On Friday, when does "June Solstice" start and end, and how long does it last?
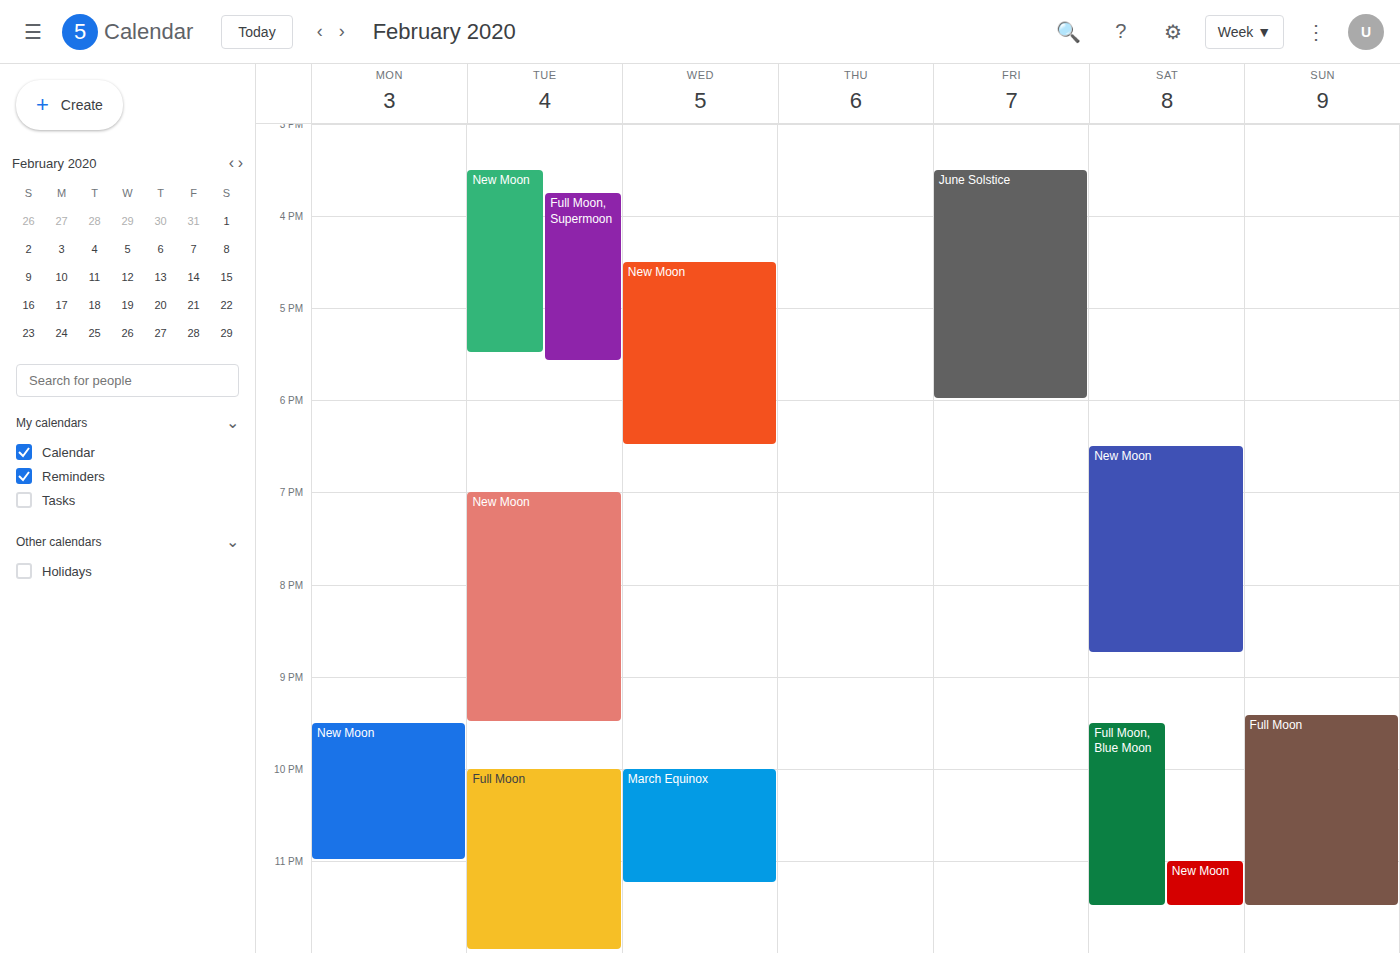
3:30 PM to 6:00 PM, 2 hours 30 minutes